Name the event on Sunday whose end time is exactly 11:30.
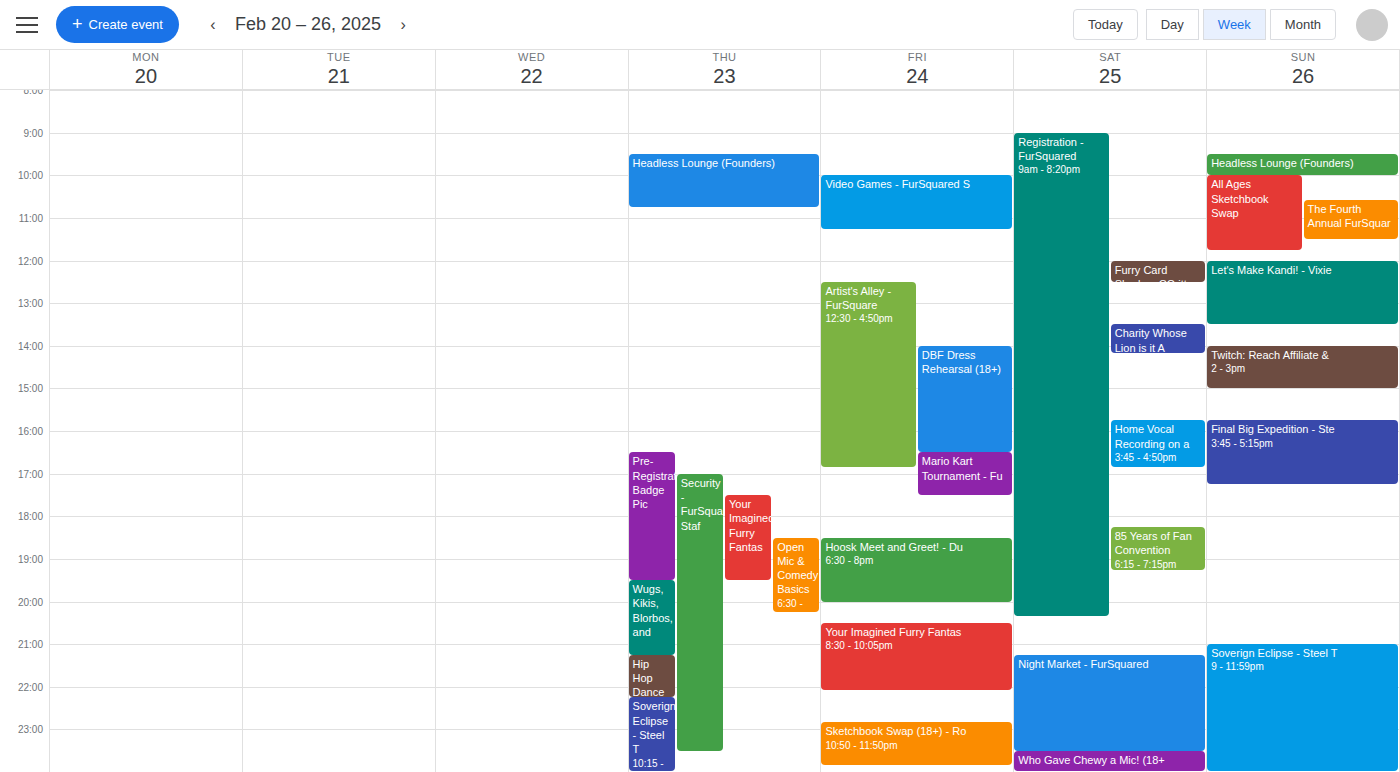
"The Fourth Annual FurSquar"